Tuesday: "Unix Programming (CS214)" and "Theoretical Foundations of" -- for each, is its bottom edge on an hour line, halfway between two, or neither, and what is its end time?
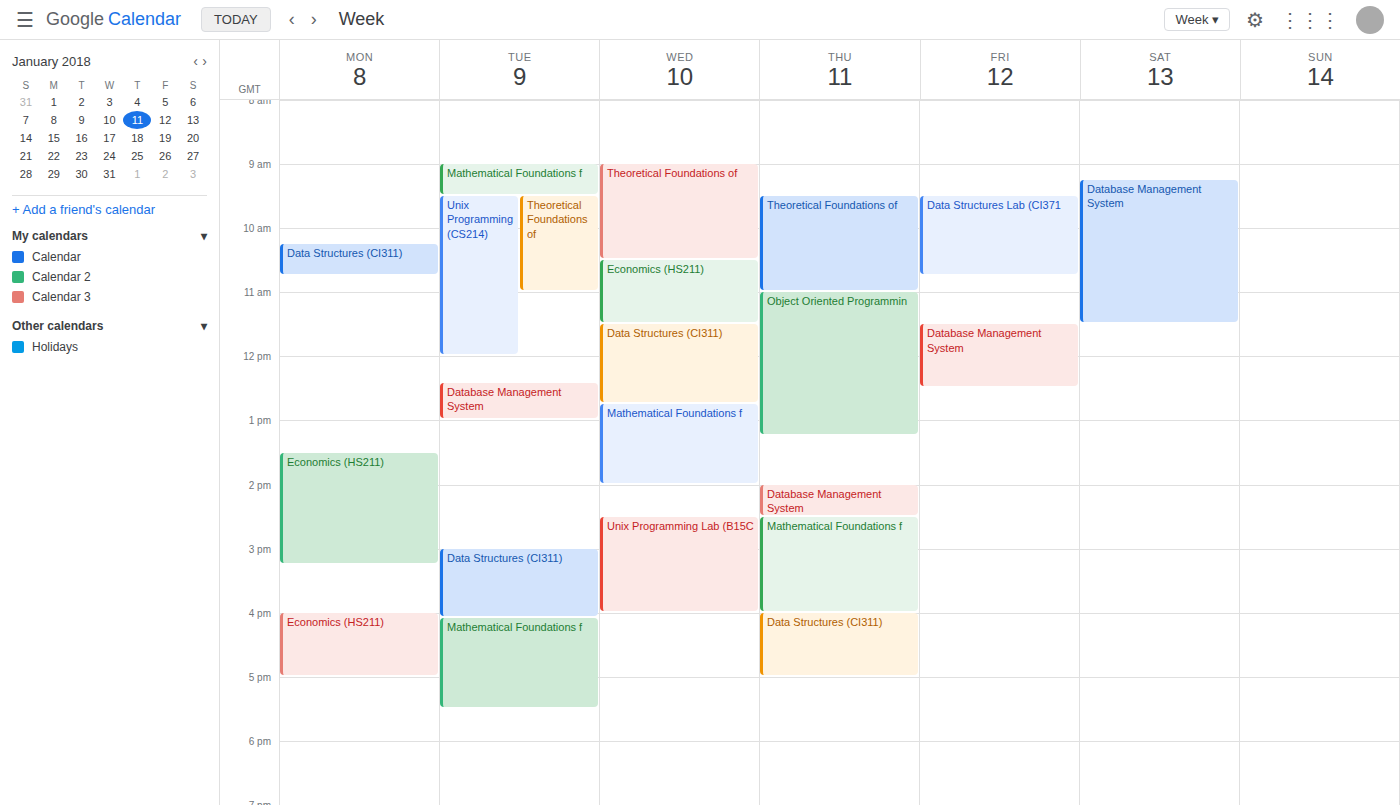
"Unix Programming (CS214)": 12:00 PM, exactly on the 12 PM line. "Theoretical Foundations of": 11:00 AM, exactly on the 11 AM line.